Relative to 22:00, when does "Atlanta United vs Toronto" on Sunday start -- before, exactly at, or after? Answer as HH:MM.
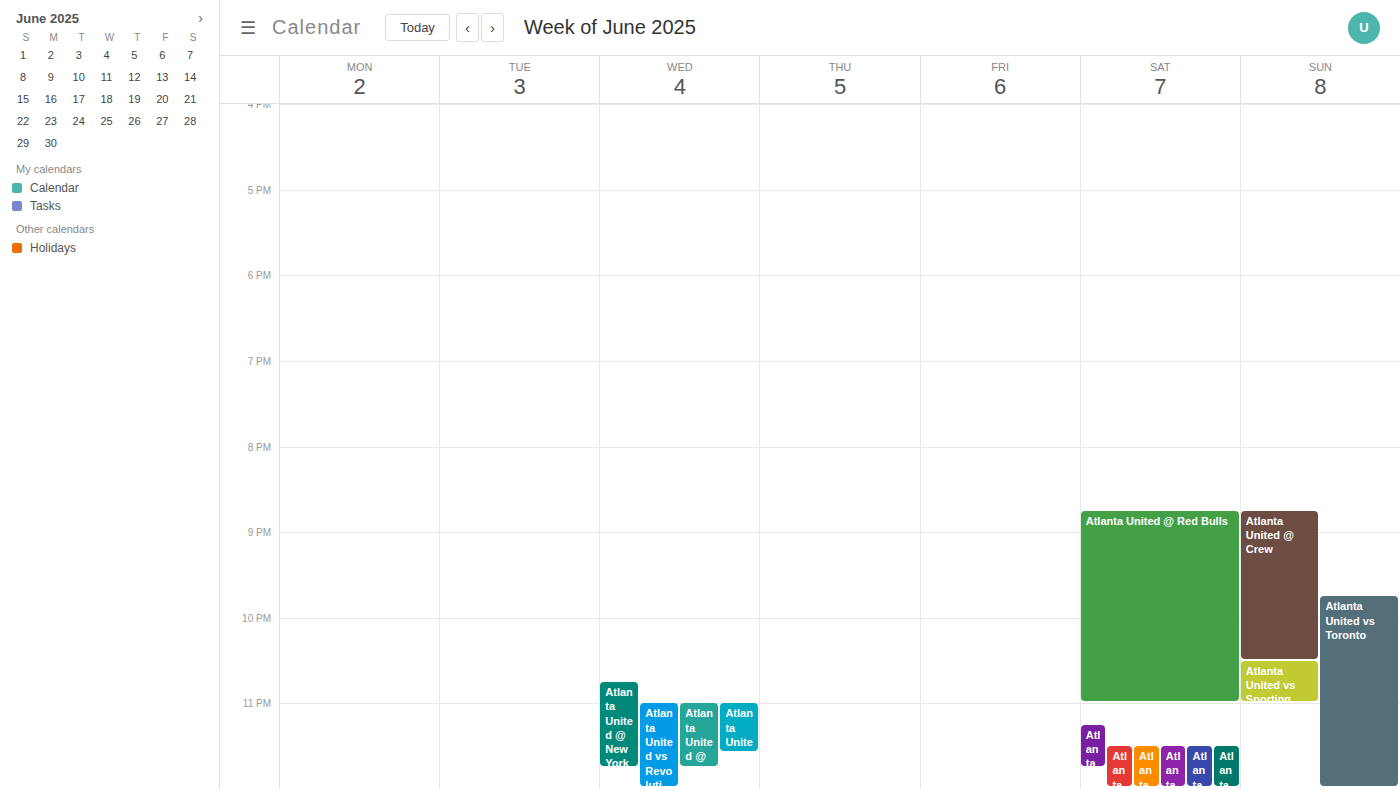
21:45 -- before 22:00, 15 minutes above the 22:00 line.